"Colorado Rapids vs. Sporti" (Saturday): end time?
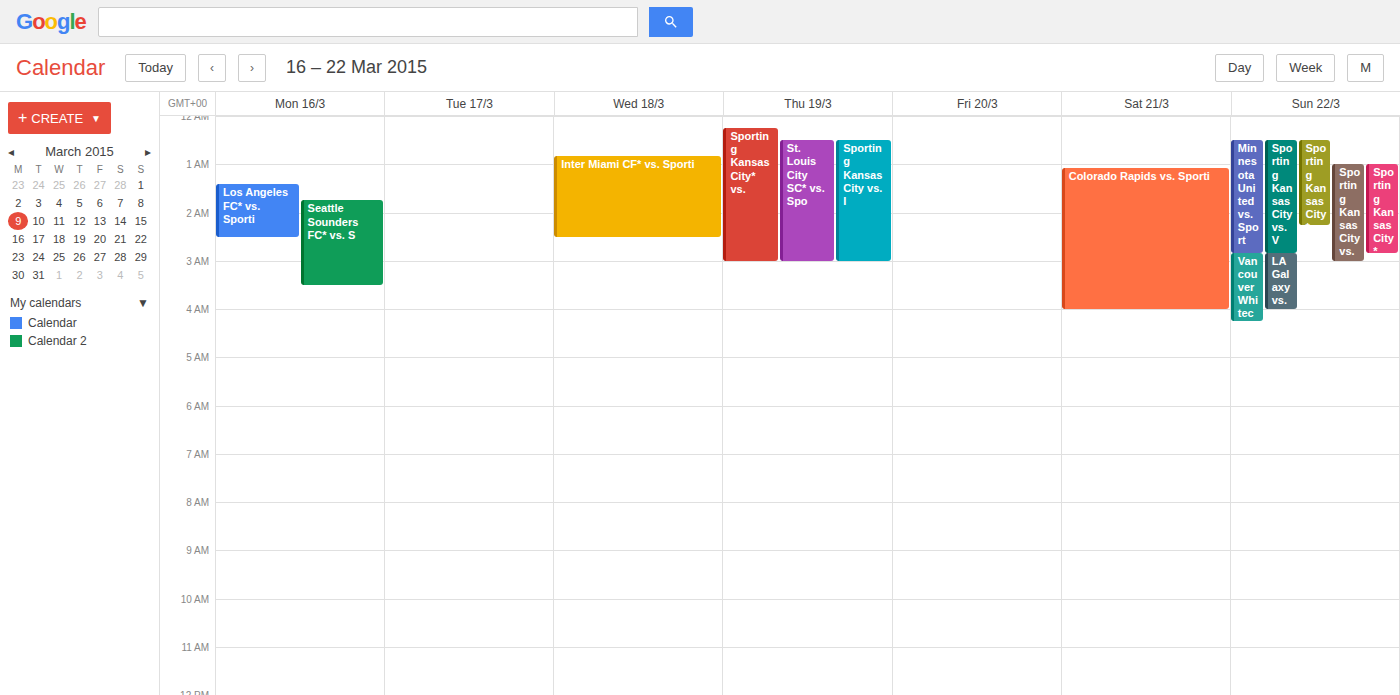
4:00 AM